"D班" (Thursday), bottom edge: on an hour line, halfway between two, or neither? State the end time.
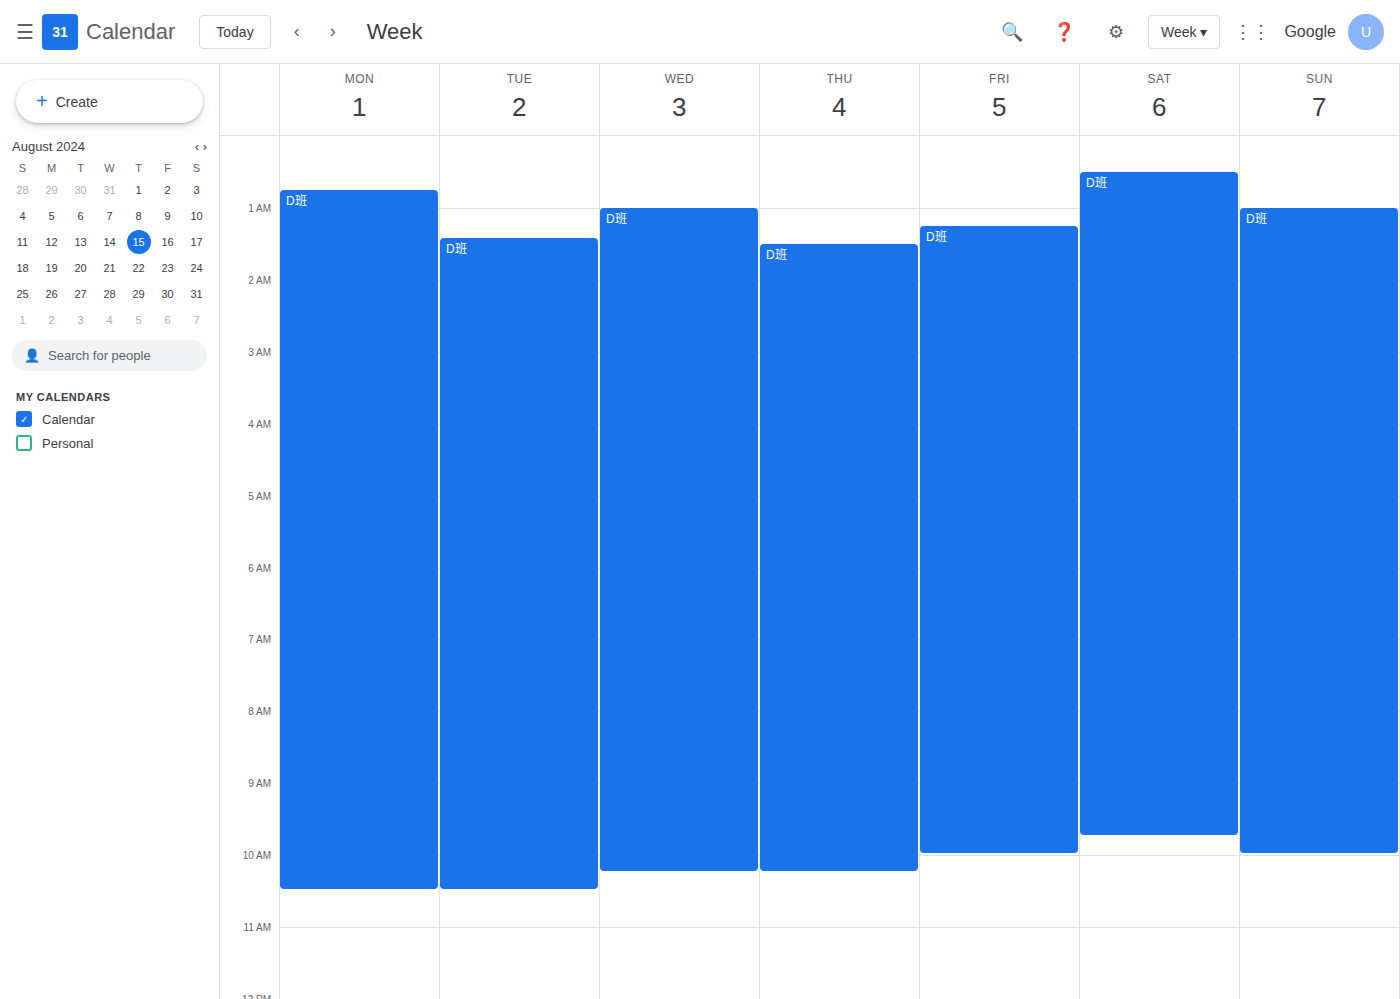
10:15 AM -- neither: a quarter of the way from the 10 AM line to the 11 AM line.